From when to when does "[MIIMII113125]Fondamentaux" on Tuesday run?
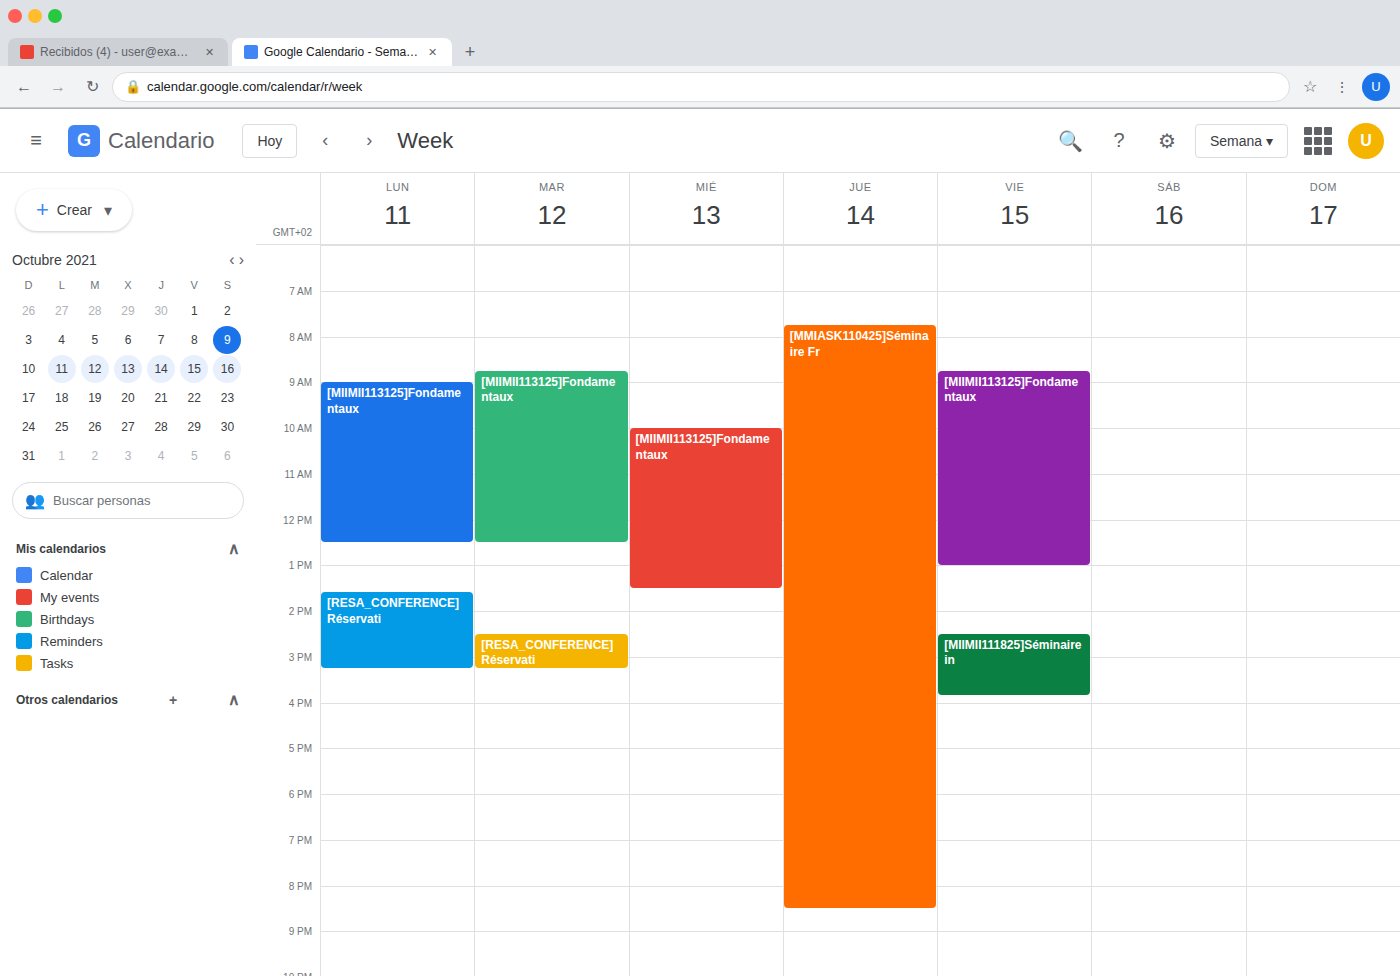
8:45 AM to 12:30 PM